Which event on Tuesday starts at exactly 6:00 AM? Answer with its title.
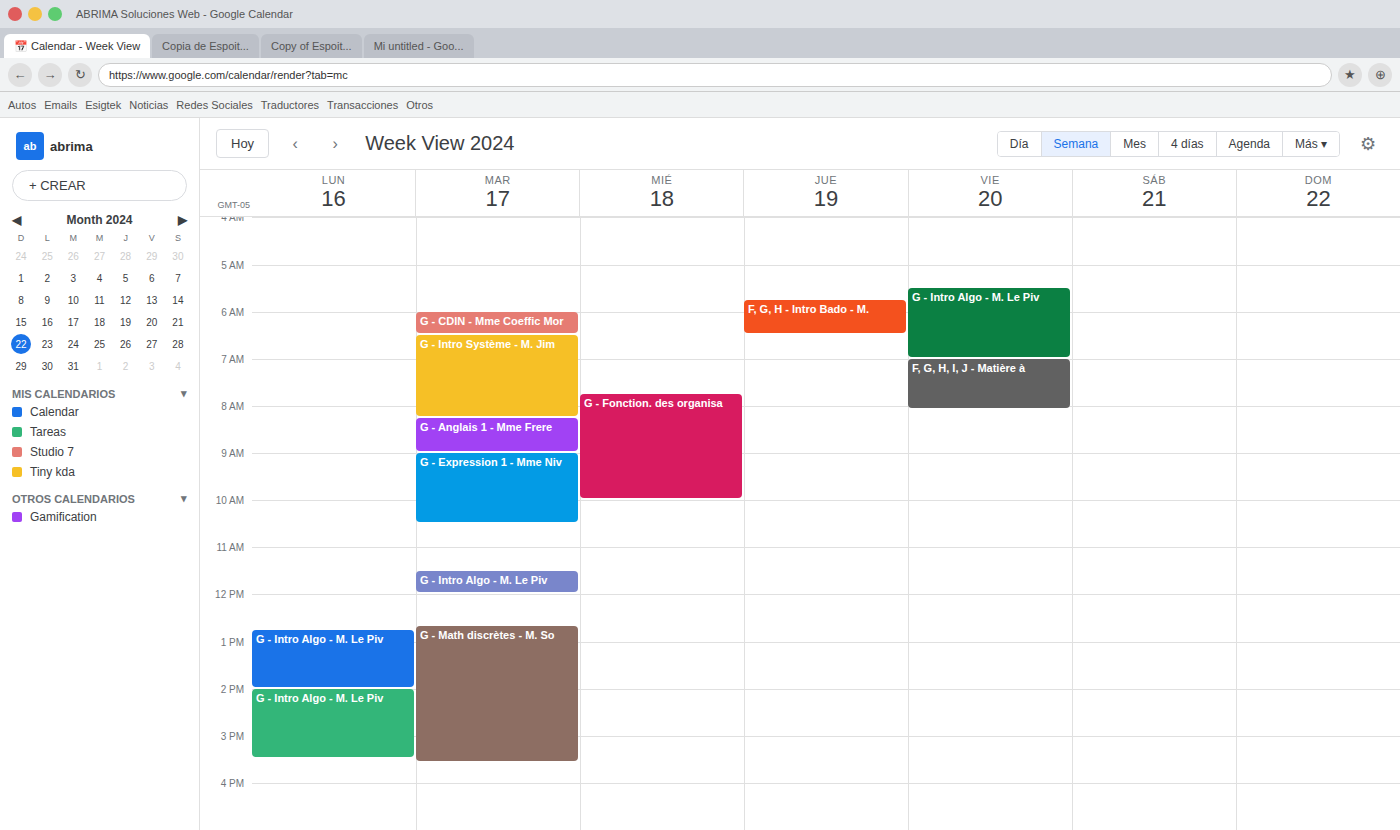
"G - CDIN - Mme Coeffic Mor"